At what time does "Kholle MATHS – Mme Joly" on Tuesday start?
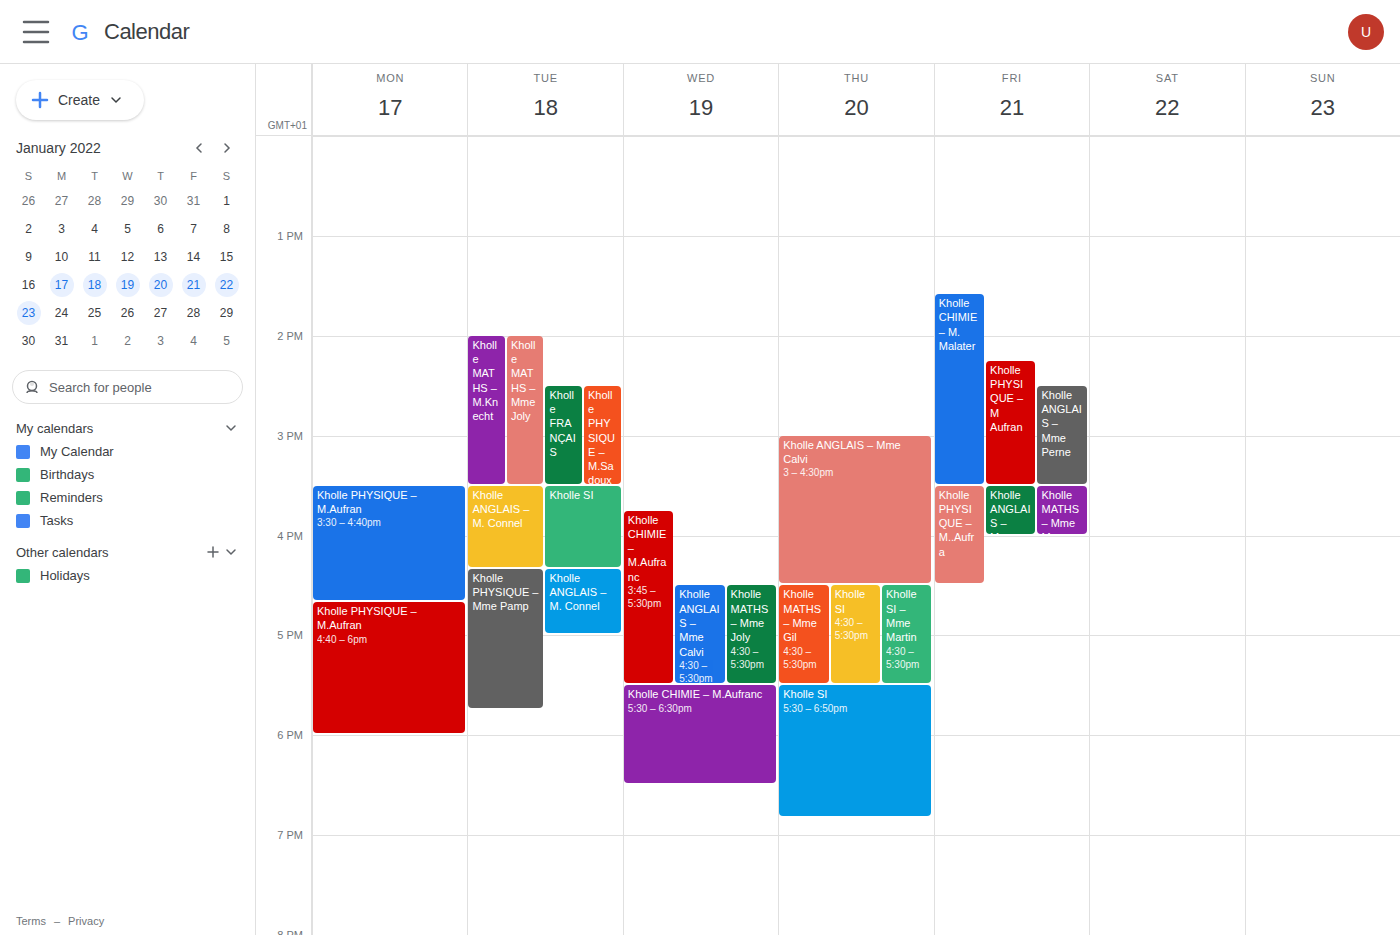
2:00 PM